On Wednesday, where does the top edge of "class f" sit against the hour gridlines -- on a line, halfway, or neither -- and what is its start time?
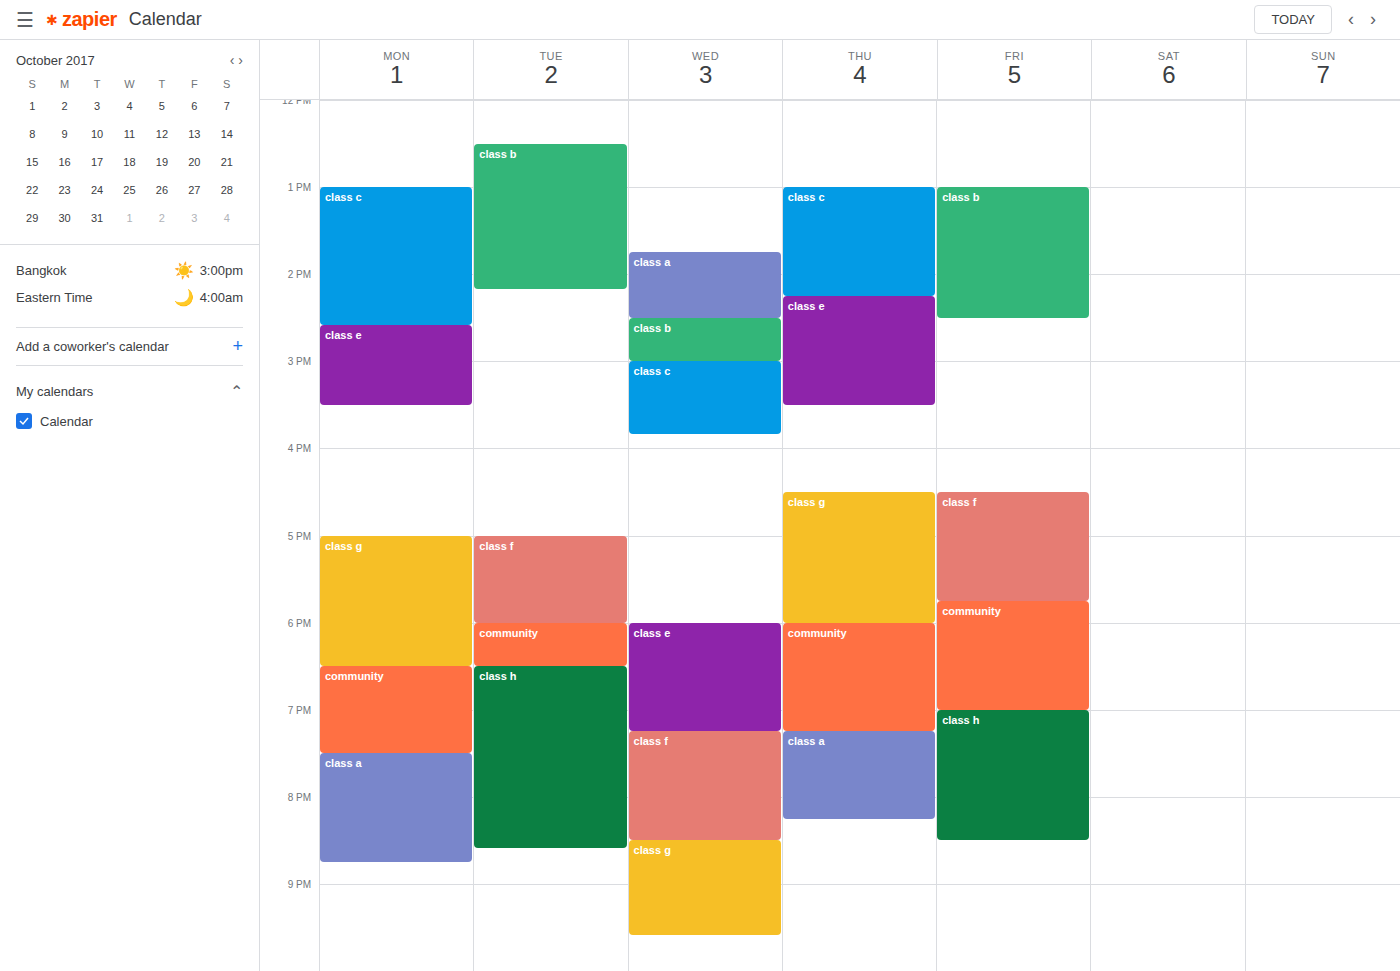
7:15 PM -- neither: a quarter of the way from the 7 PM line to the 8 PM line.